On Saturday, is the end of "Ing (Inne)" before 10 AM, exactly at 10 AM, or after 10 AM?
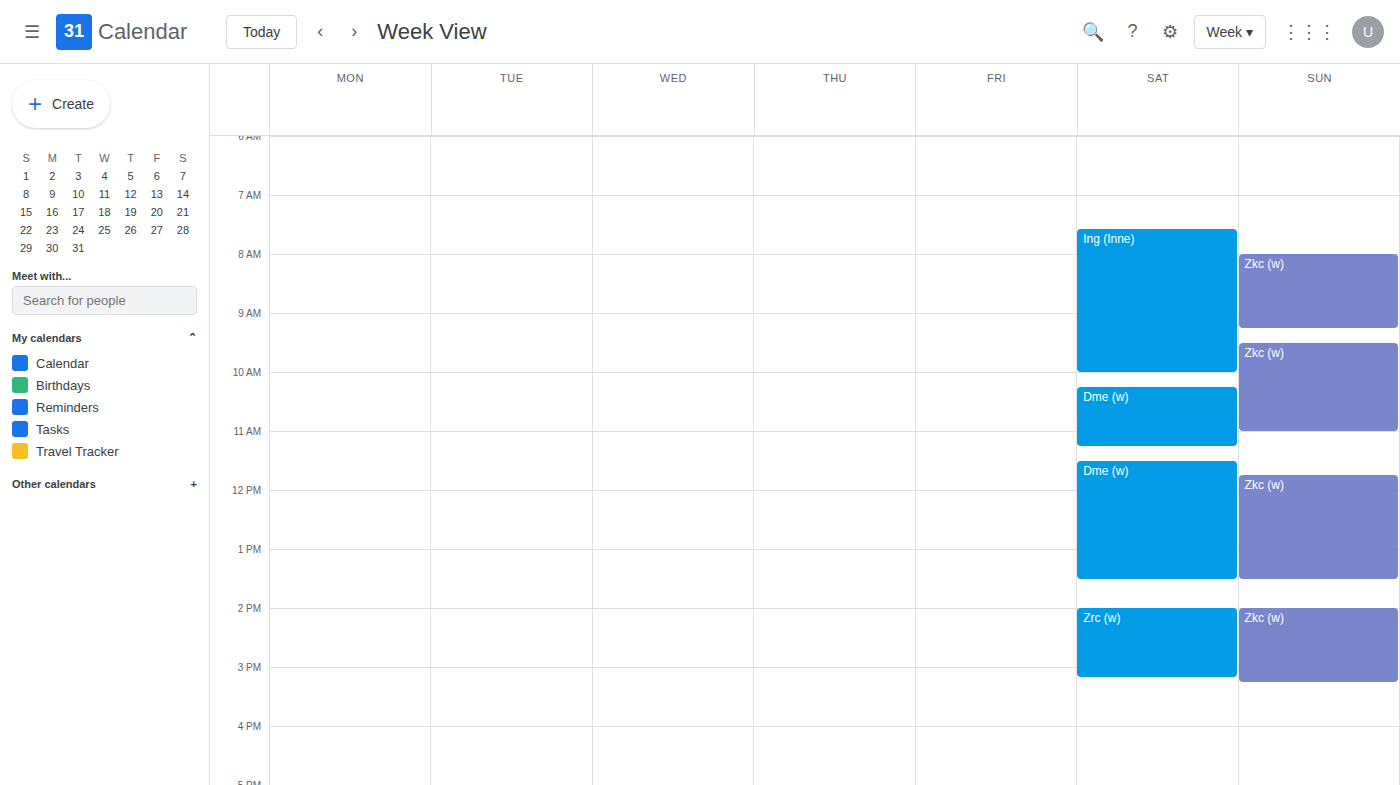
10:00 AM -- exactly at 10 AM, on the 10 AM line.